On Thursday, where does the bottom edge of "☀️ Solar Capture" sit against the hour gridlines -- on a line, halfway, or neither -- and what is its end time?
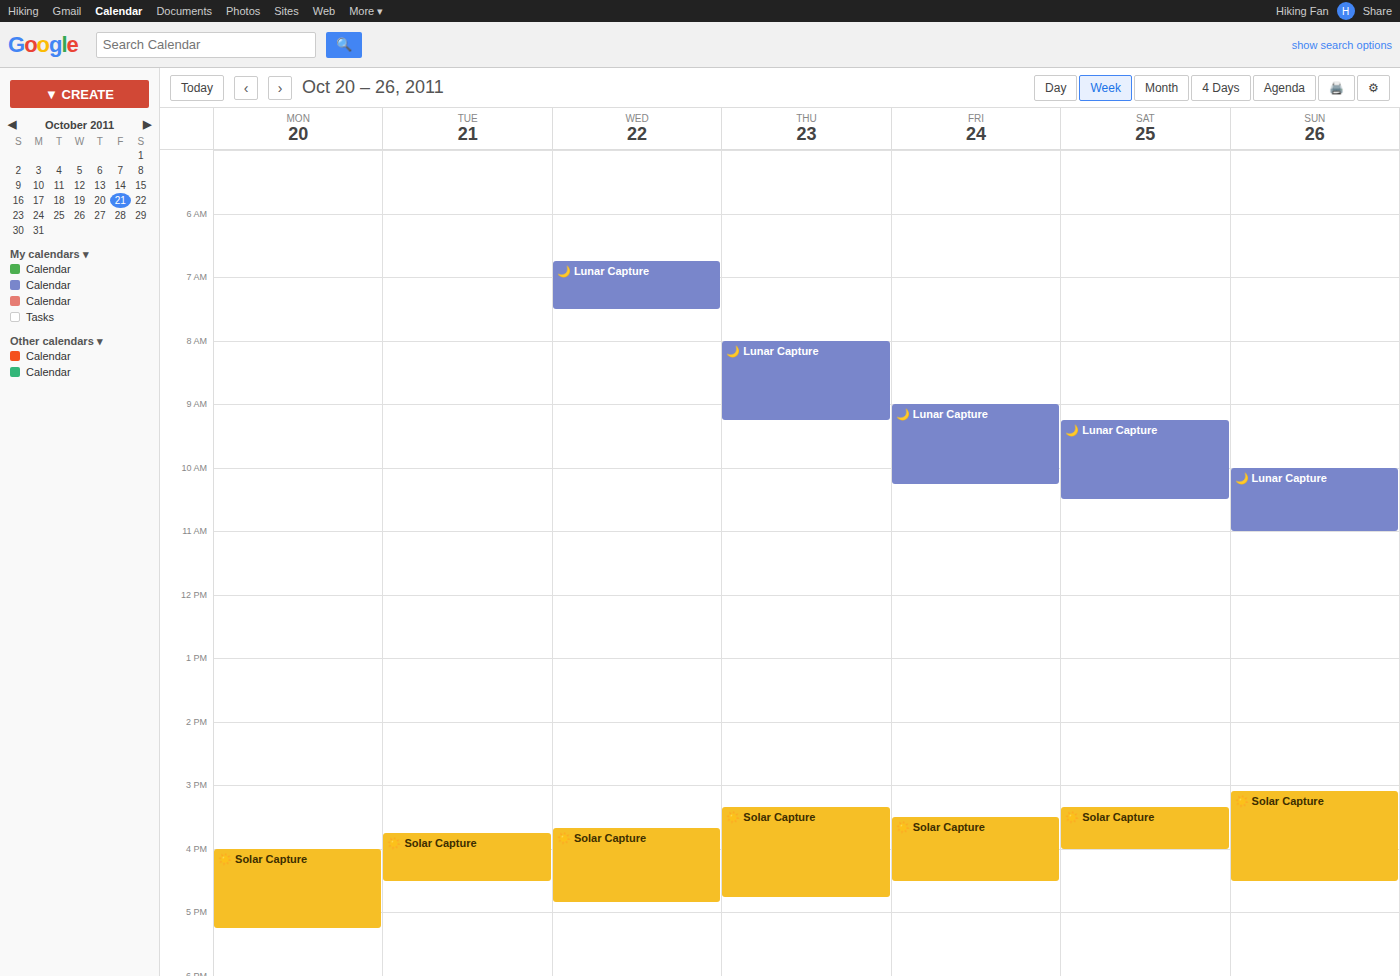
4:45 PM -- neither: three quarters of the way from the 4 PM line to the 5 PM line.